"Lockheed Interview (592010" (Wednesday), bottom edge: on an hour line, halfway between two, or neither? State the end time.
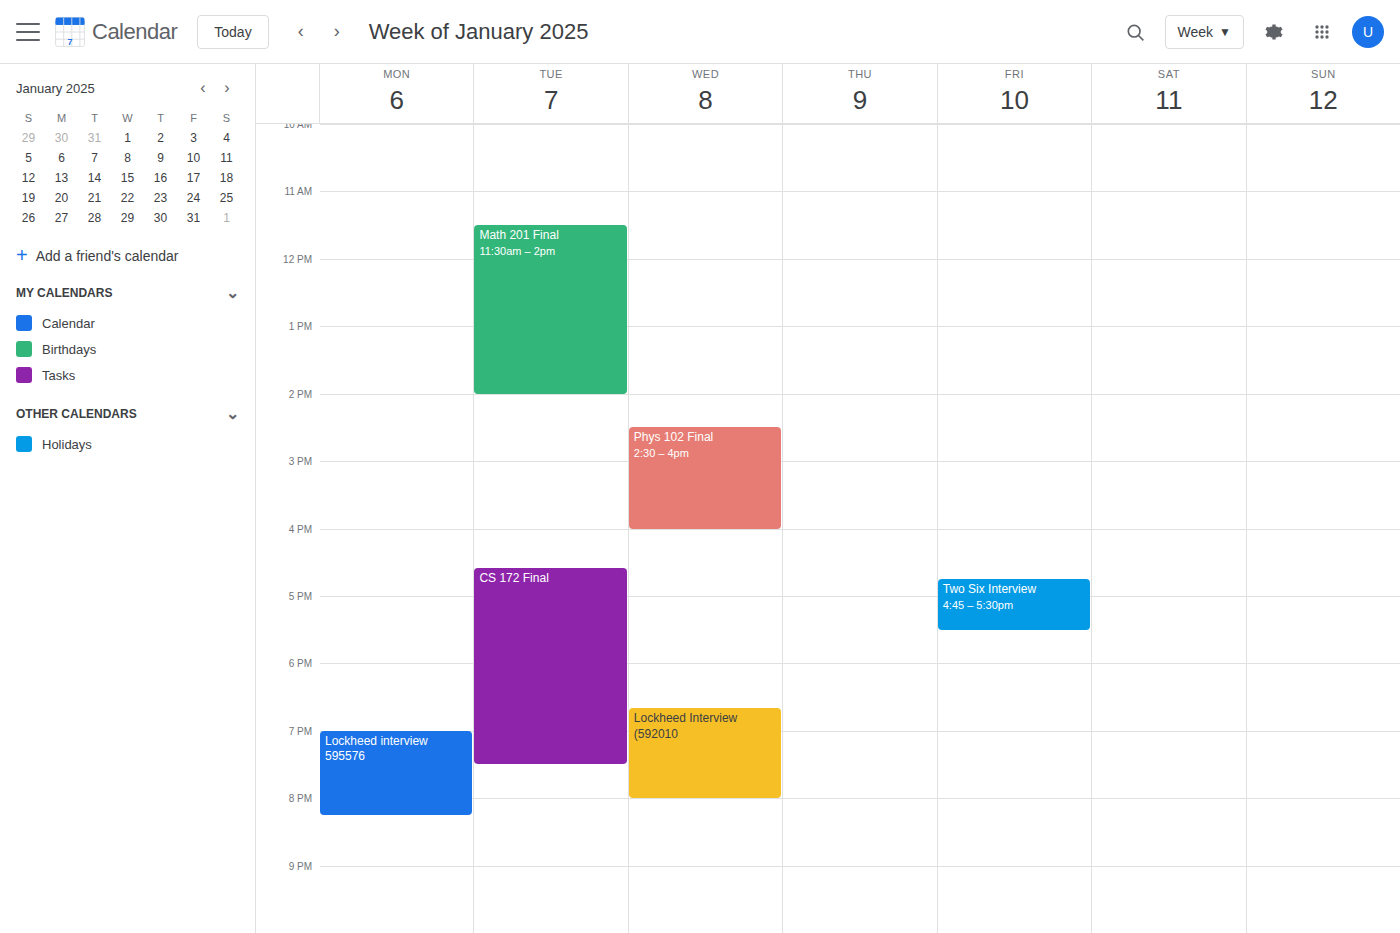
8:00 PM -- exactly on the 8 PM line.